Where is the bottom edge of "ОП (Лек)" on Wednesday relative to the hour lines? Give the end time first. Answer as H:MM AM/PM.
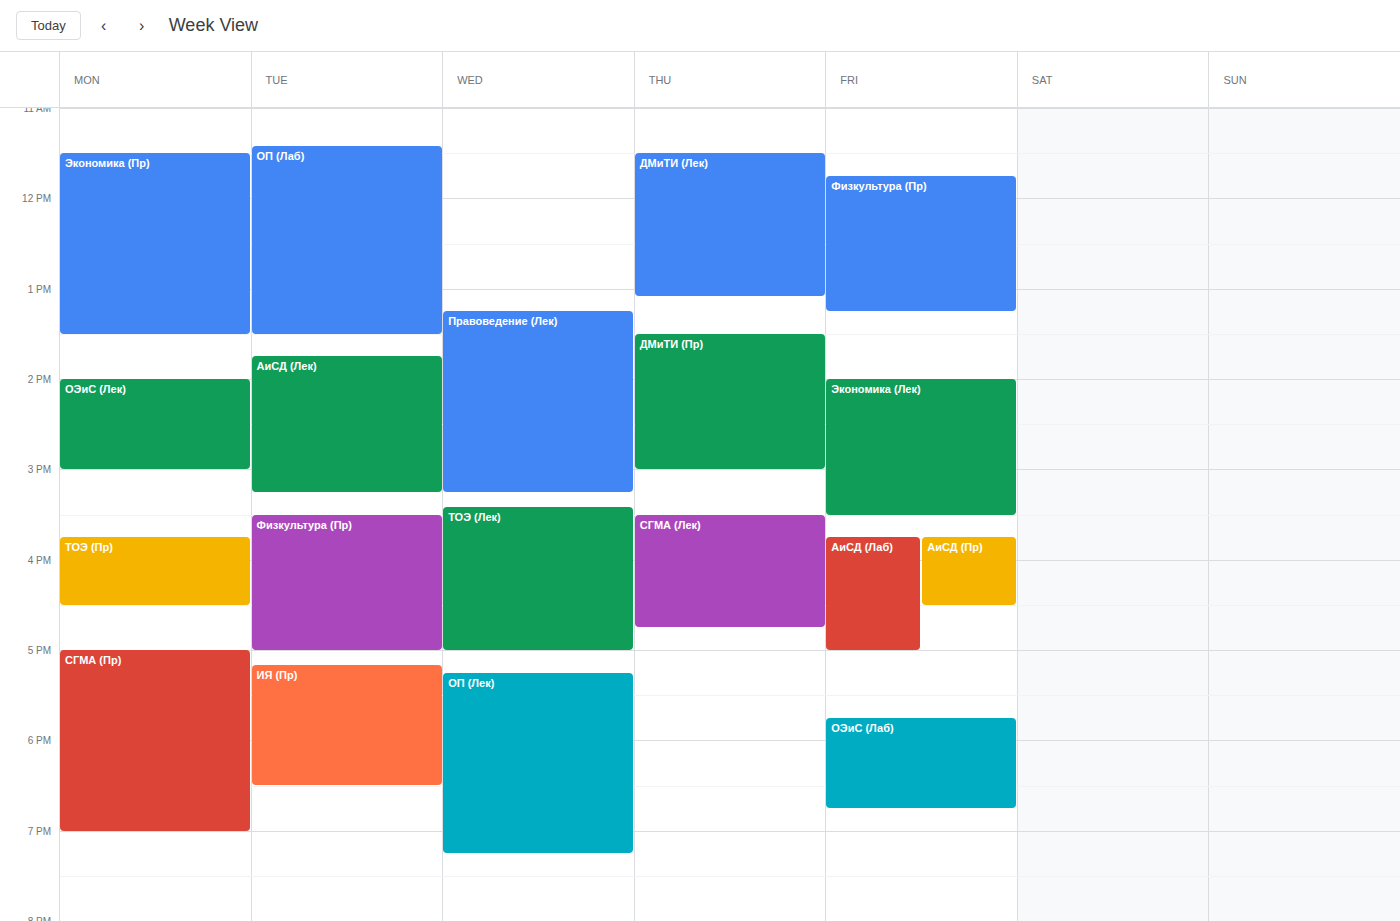
7:15 PM -- neither: a quarter of the way from the 7 PM line to the 8 PM line.